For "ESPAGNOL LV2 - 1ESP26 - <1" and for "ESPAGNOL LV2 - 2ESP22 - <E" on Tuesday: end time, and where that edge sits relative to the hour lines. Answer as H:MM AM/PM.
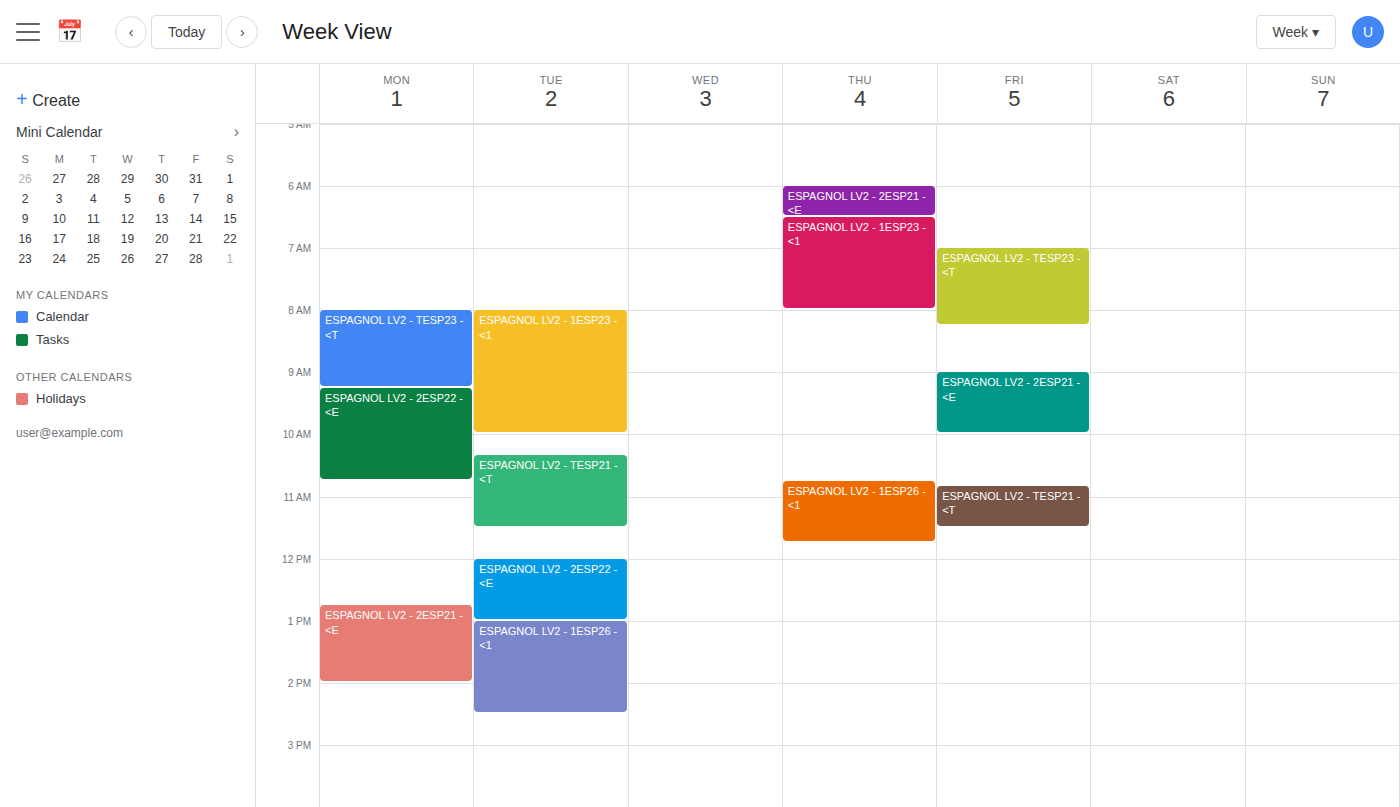
"ESPAGNOL LV2 - 1ESP26 - <1": 2:30 PM, halfway between the 2 PM and 3 PM lines. "ESPAGNOL LV2 - 2ESP22 - <E": 1:00 PM, exactly on the 1 PM line.